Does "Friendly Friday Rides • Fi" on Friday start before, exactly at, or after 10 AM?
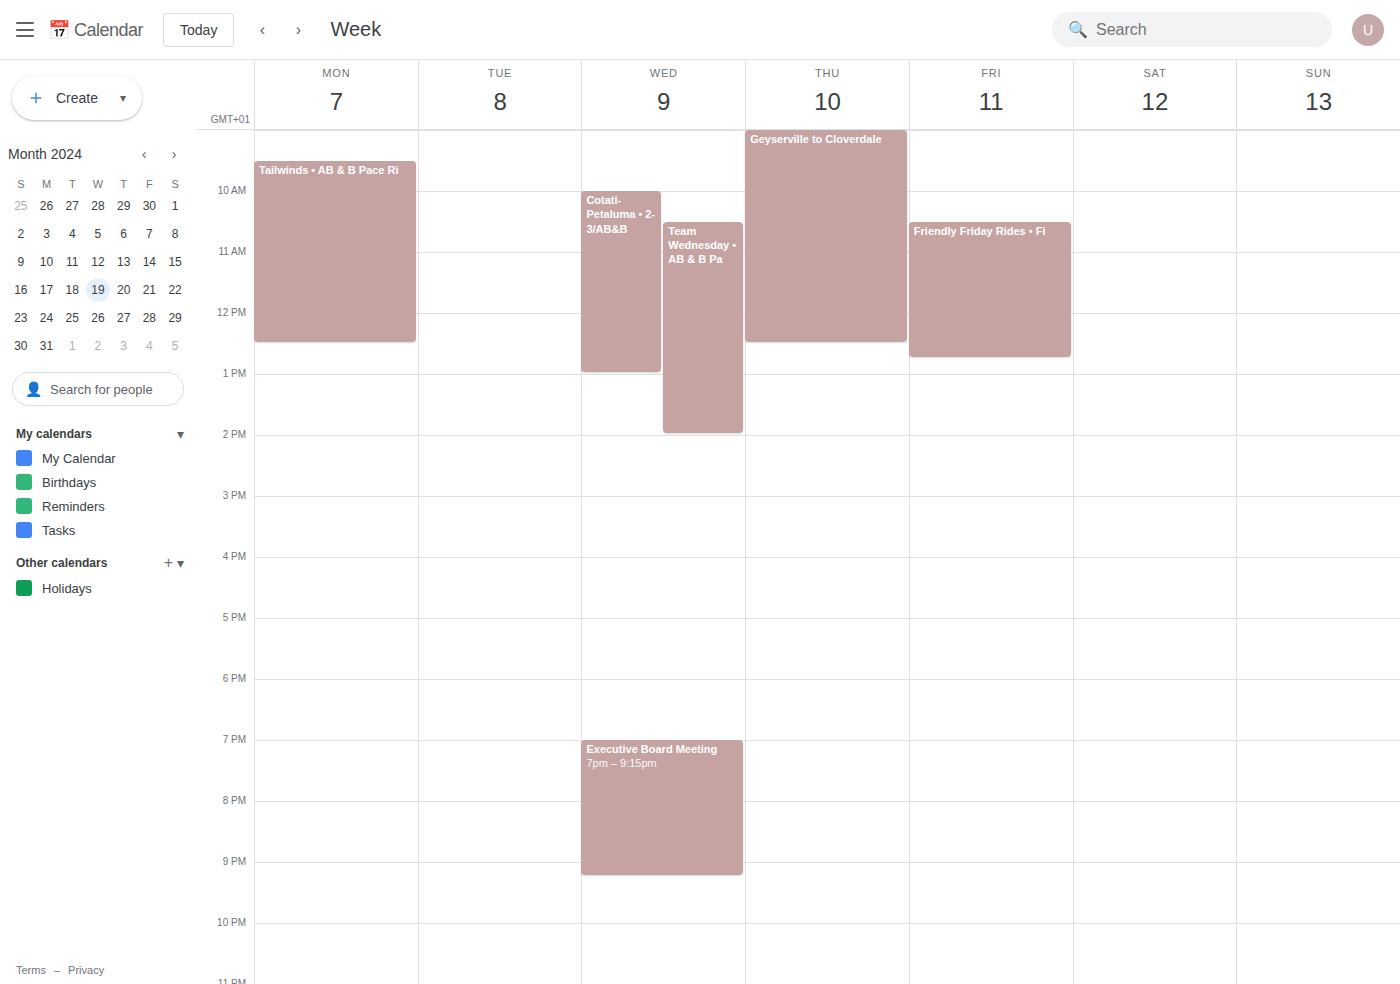
10:30 AM -- after 10 AM, 30 minutes below the 10 AM line.